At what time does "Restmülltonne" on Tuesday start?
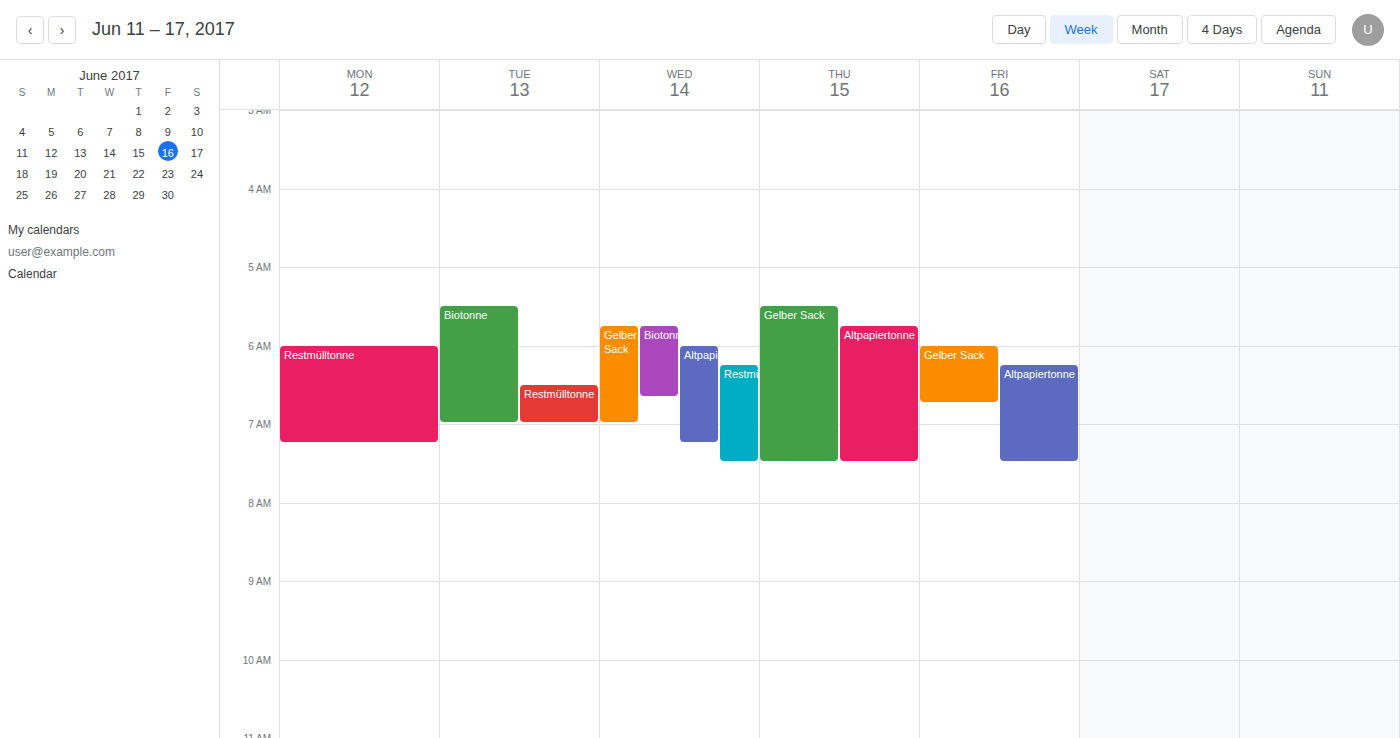
6:30 AM